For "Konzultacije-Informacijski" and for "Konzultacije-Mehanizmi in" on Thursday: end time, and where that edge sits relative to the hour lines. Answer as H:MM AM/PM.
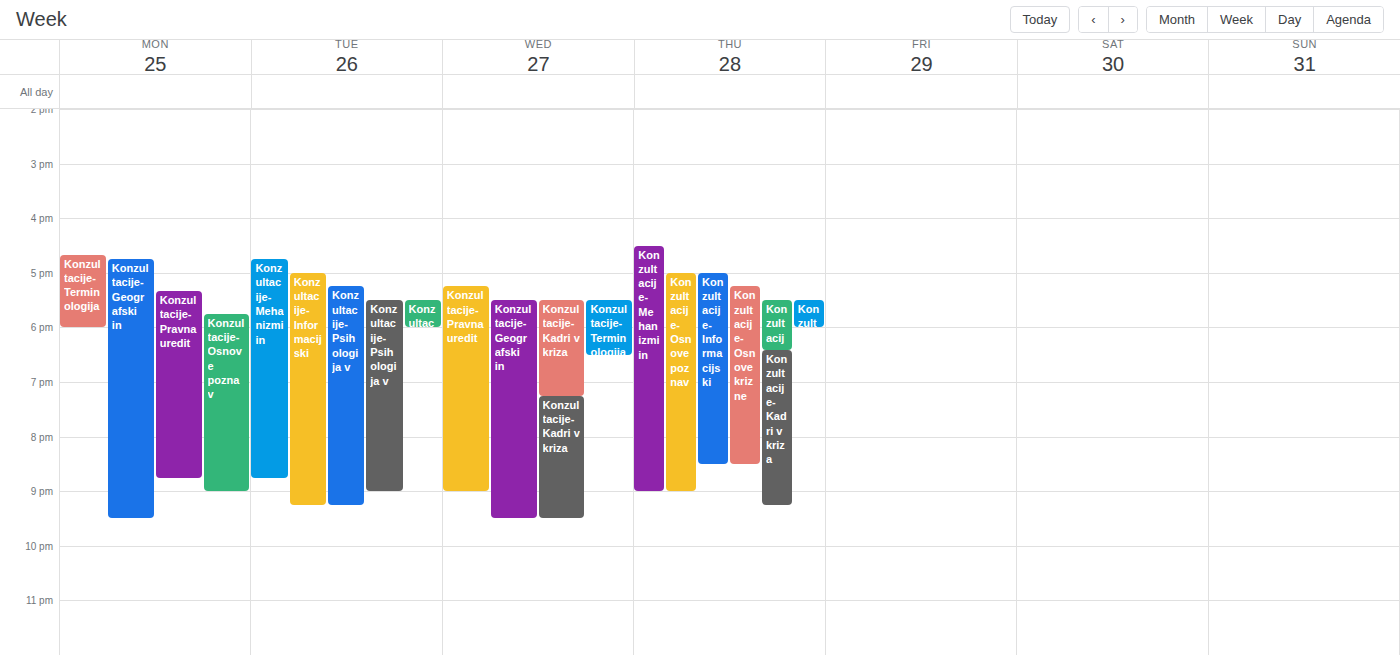
"Konzultacije-Informacijski": 8:30 PM, halfway between the 8 PM and 9 PM lines. "Konzultacije-Mehanizmi in": 9:00 PM, exactly on the 9 PM line.